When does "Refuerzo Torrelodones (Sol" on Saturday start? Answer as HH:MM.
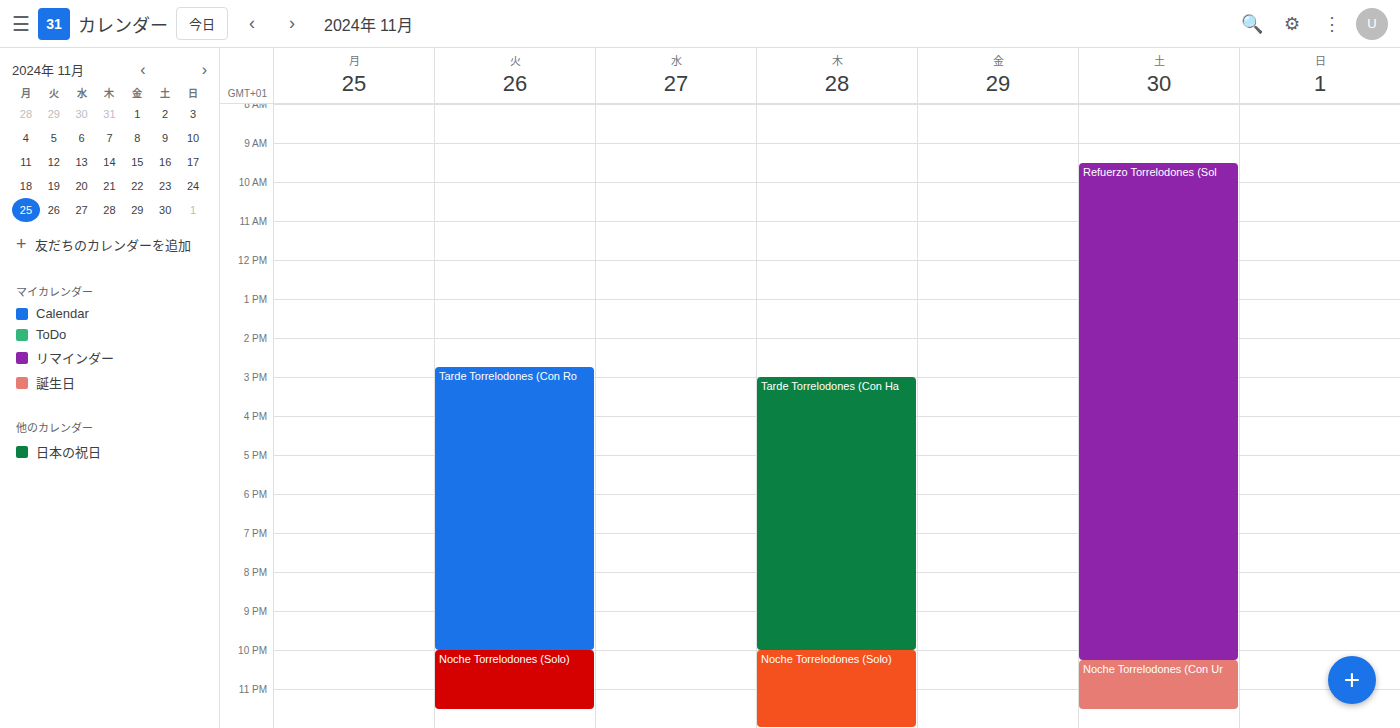
09:30